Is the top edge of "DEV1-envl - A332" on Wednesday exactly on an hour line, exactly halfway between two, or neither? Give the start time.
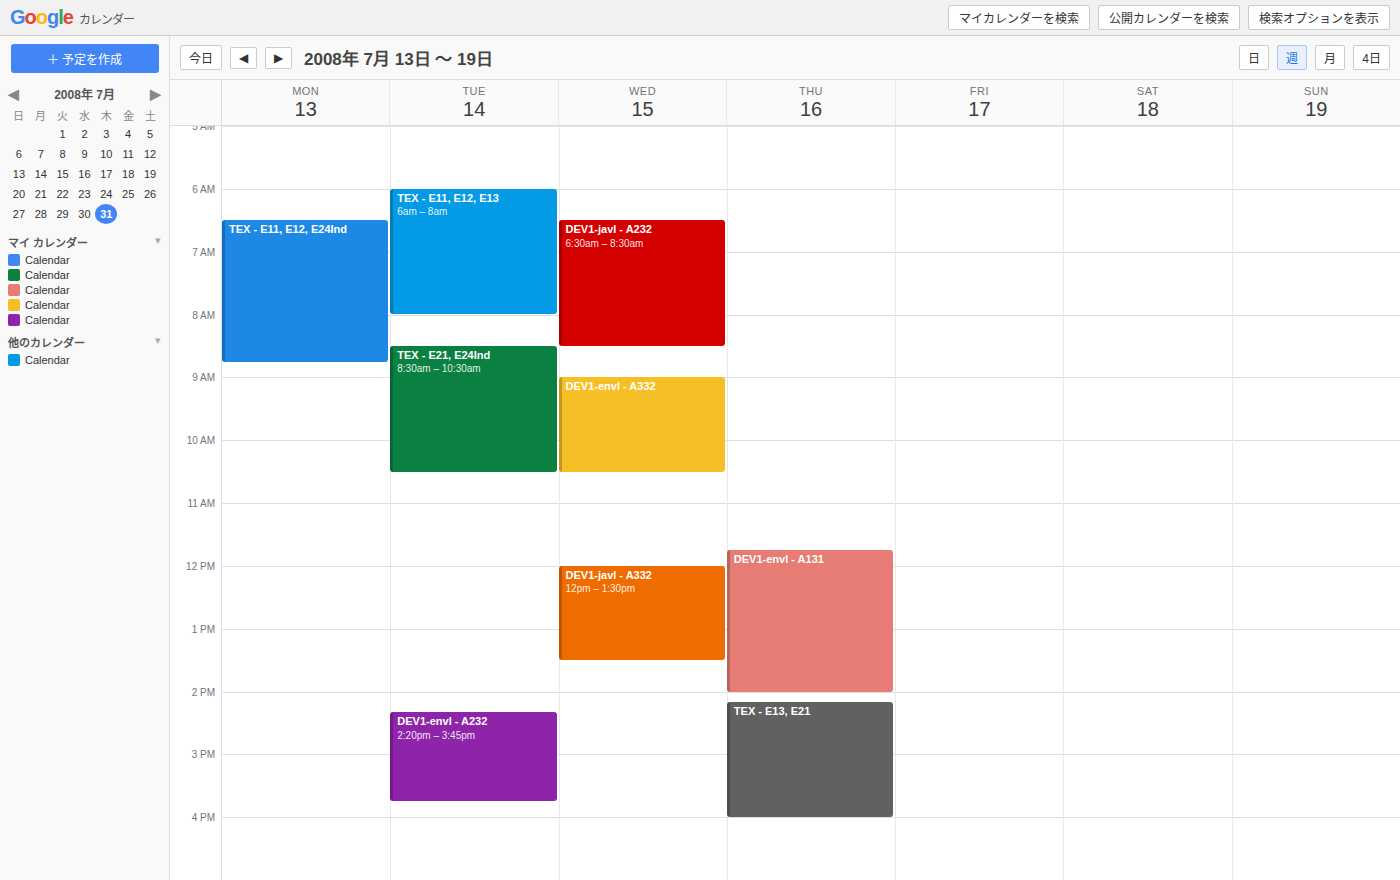
9:00 AM -- exactly on the 9 AM line.